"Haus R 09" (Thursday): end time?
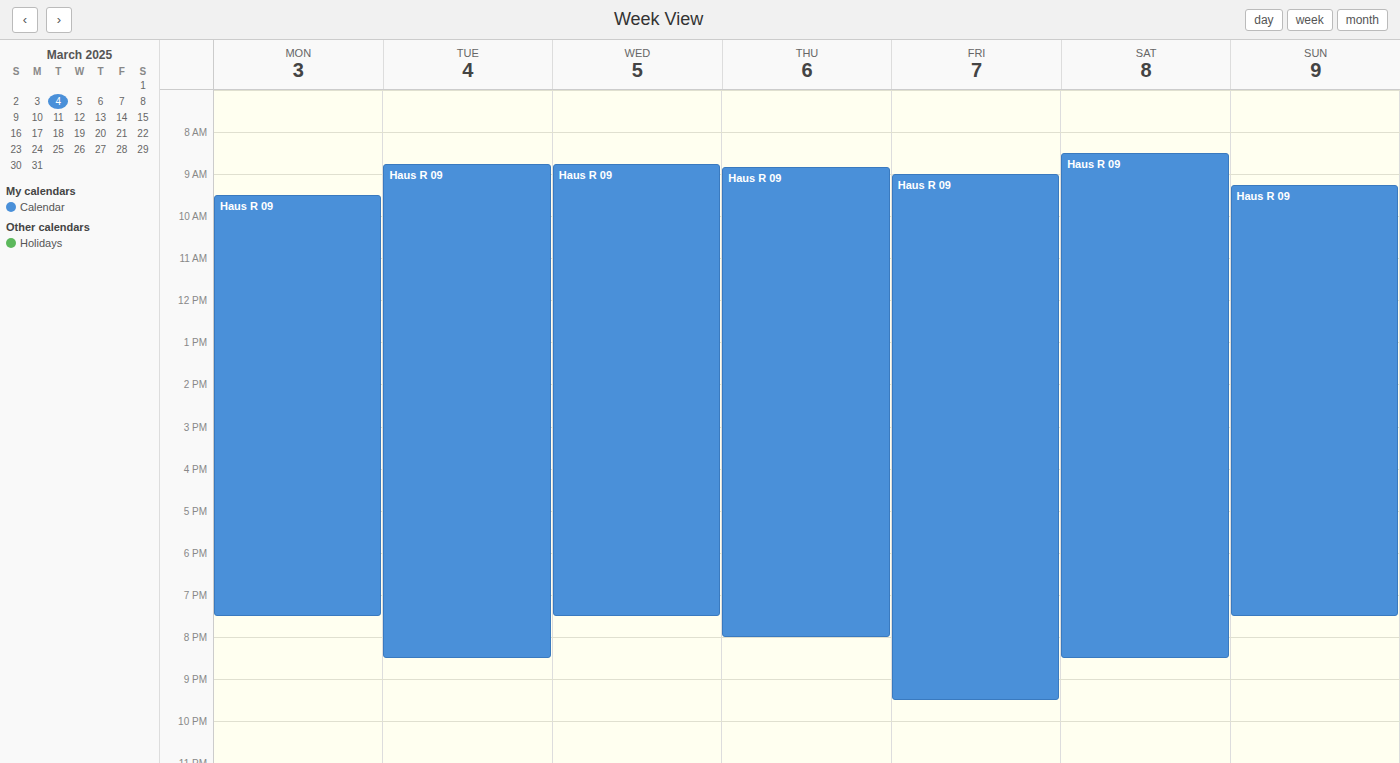
8:00 PM